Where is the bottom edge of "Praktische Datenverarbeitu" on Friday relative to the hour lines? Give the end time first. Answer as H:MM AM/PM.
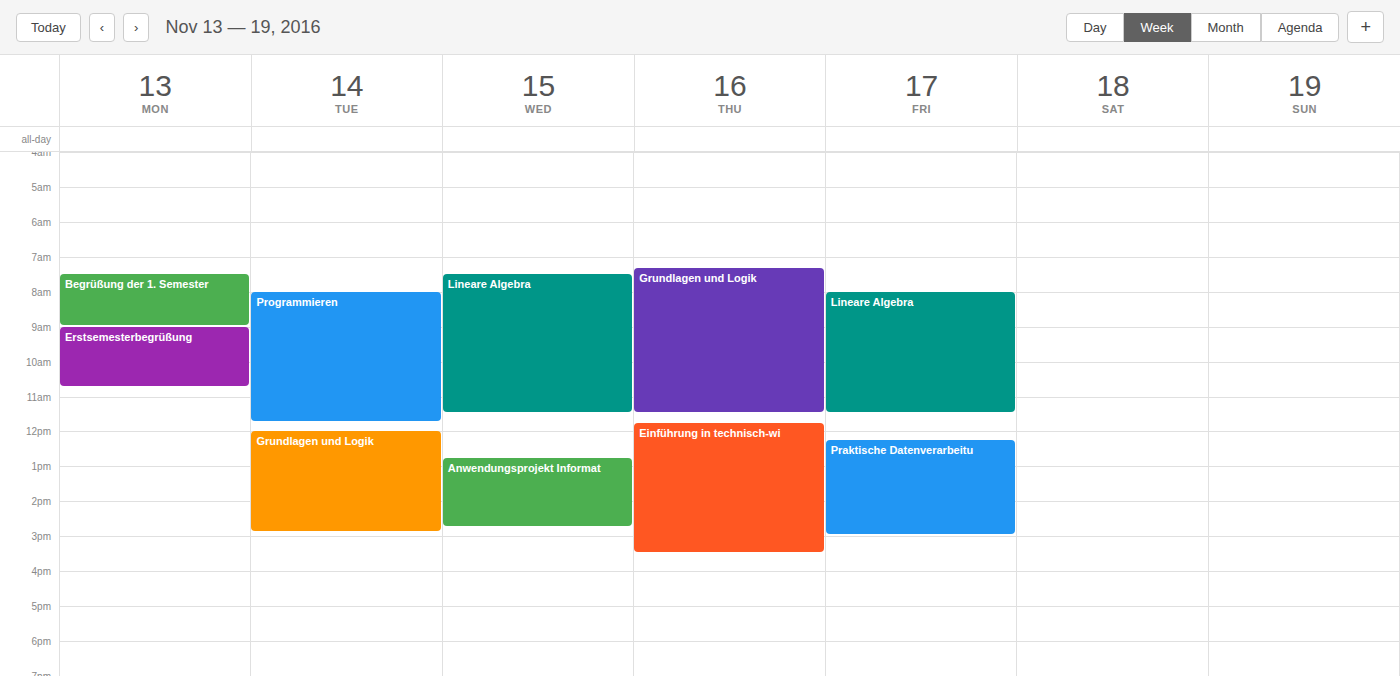
3:00 PM -- exactly on the 3 PM line.